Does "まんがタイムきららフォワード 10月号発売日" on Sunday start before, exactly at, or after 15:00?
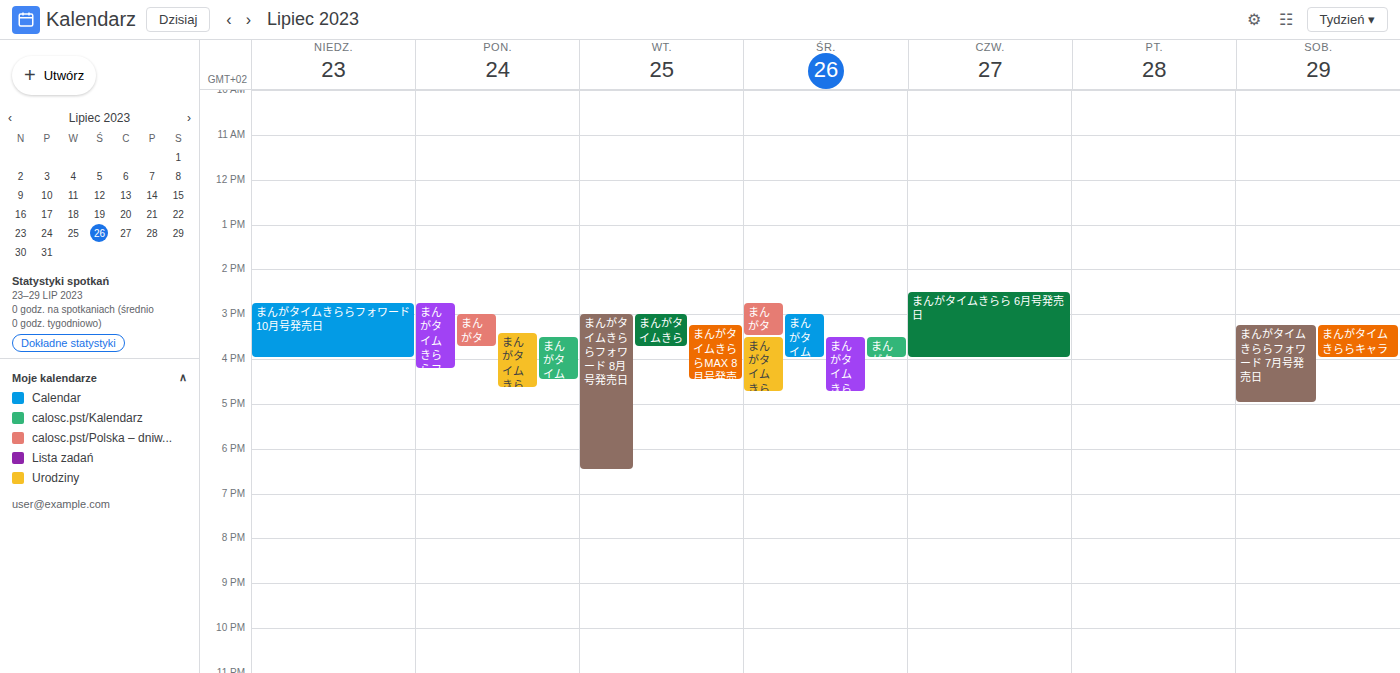
14:45 -- before 15:00, 15 minutes above the 15:00 line.